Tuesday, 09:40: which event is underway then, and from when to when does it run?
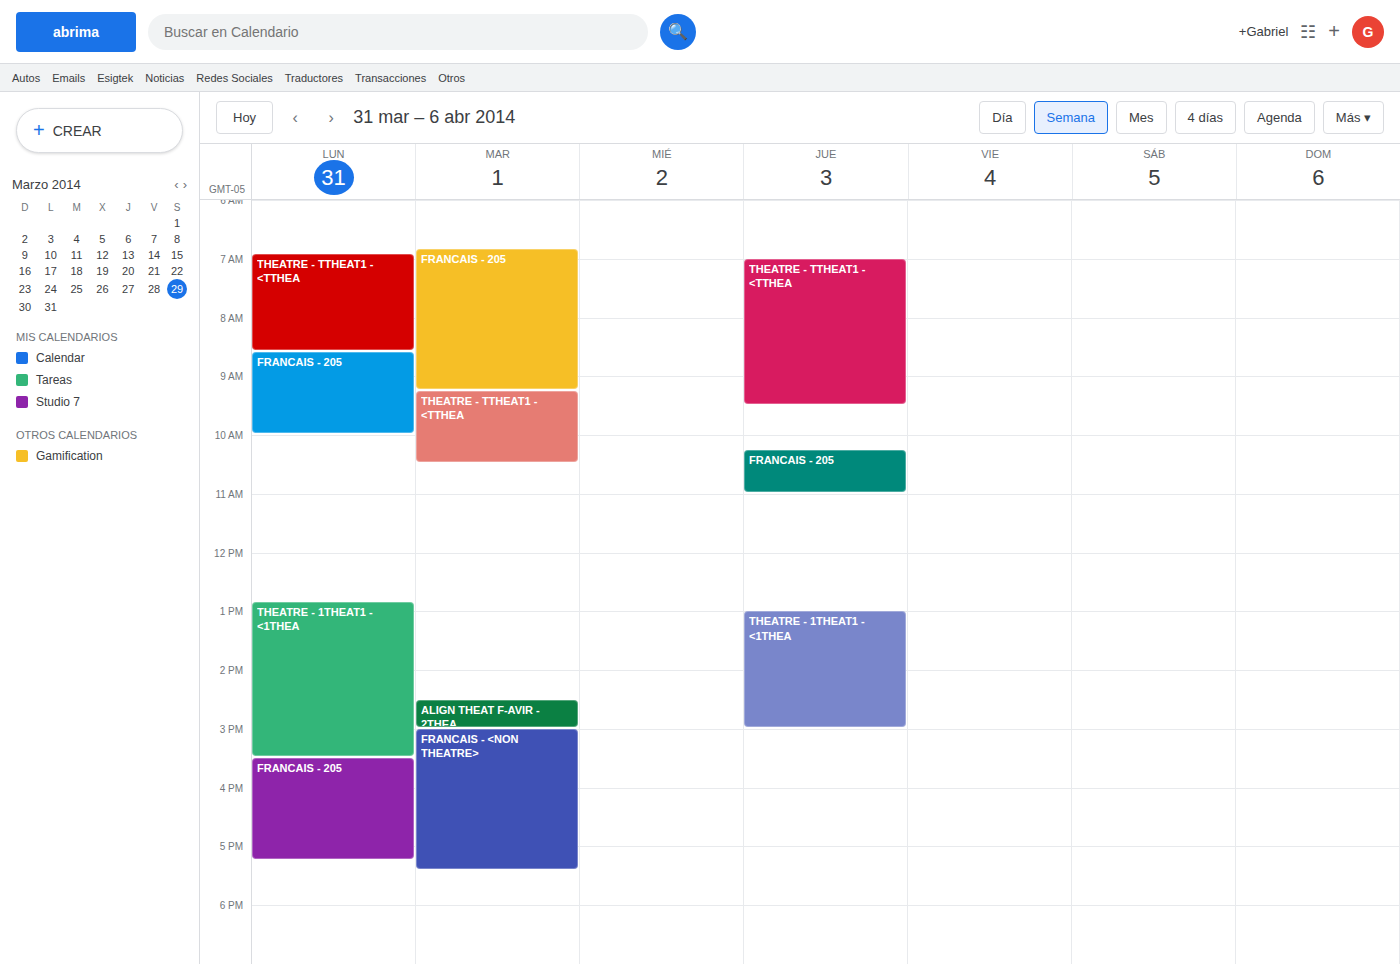
"THEATRE - TTHEAT1 - <TTHEA", 09:15 to 10:30